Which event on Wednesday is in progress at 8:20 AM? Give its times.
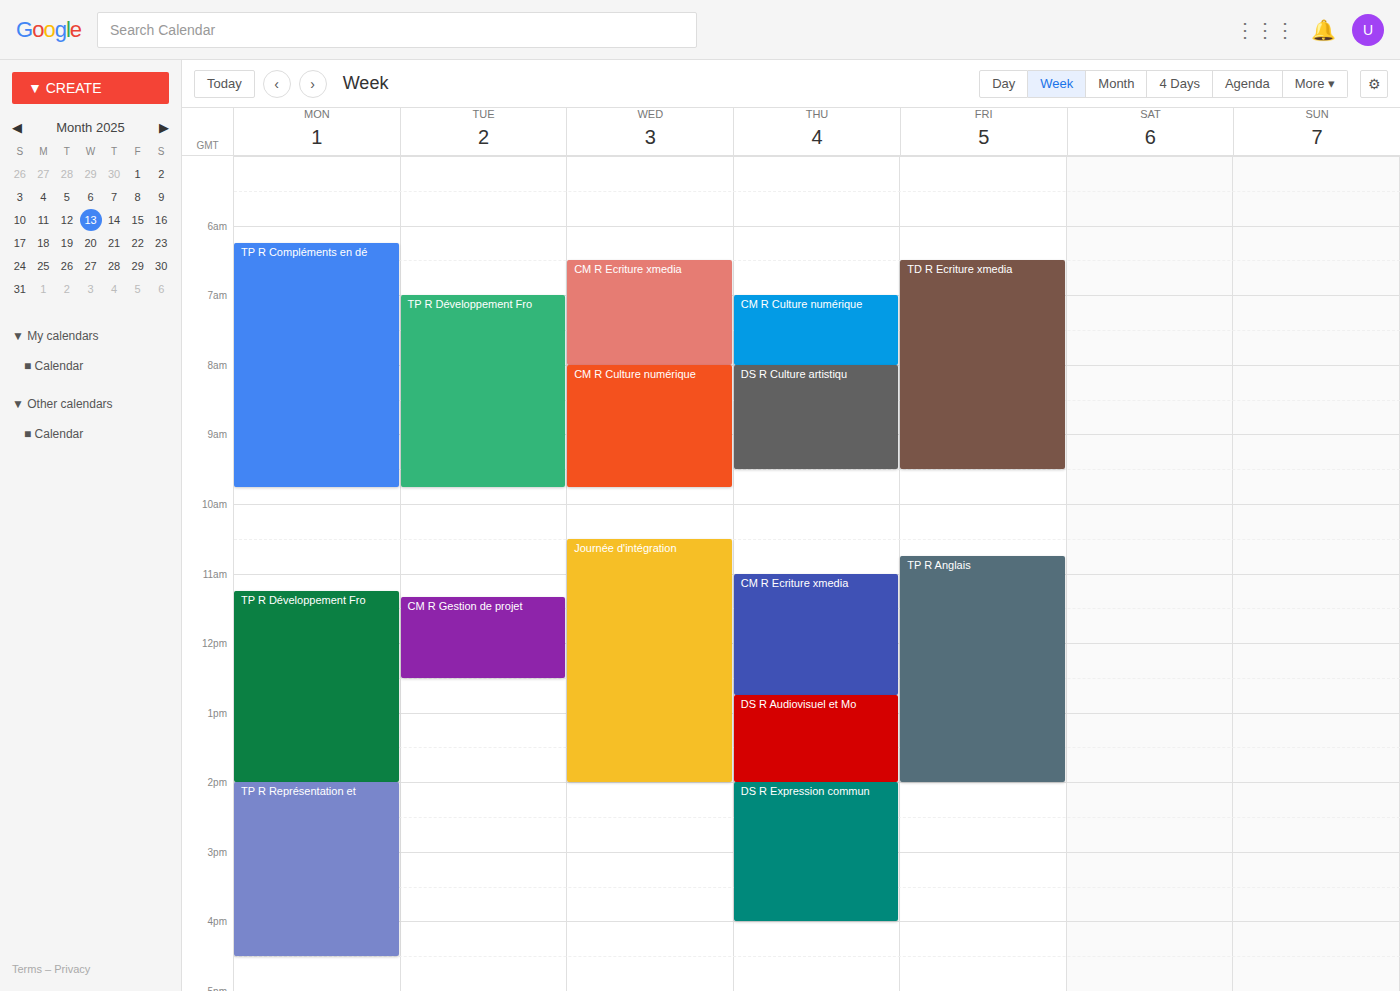
"CM R Culture numérique", 8:00 AM to 9:45 AM